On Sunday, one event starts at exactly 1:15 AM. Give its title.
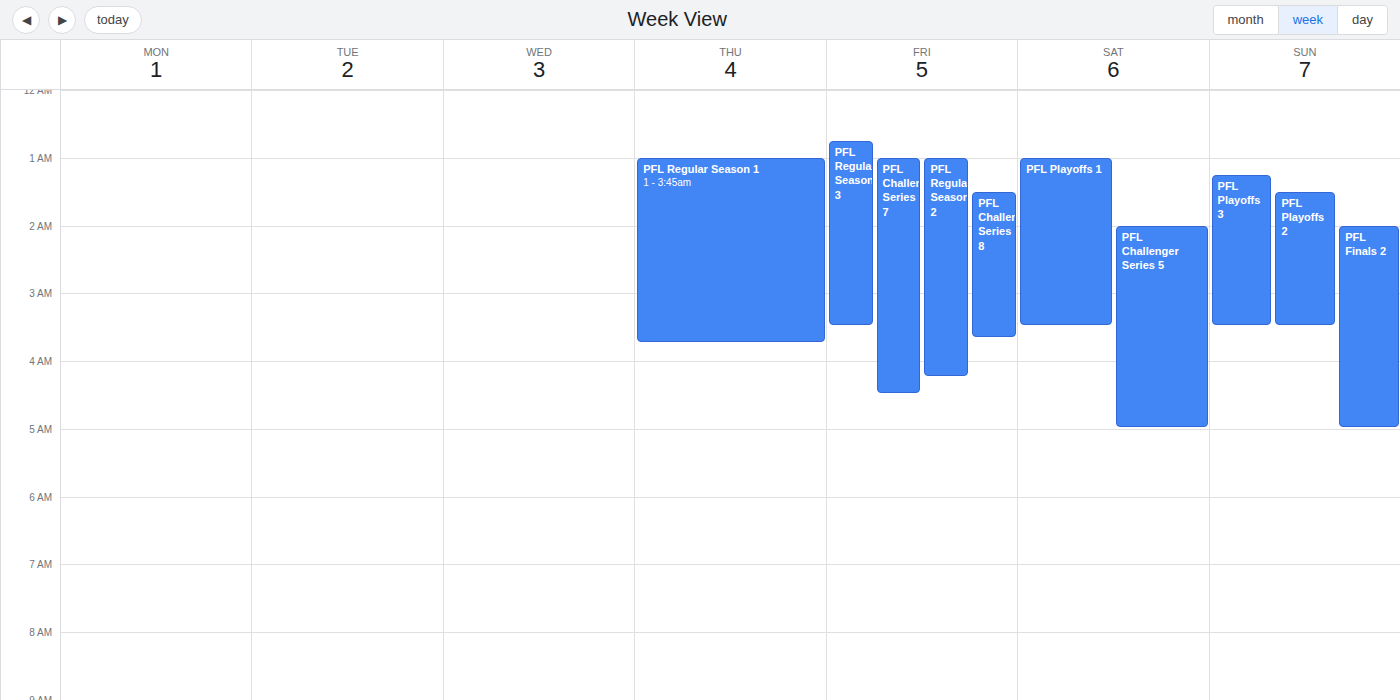
"PFL Playoffs 3"